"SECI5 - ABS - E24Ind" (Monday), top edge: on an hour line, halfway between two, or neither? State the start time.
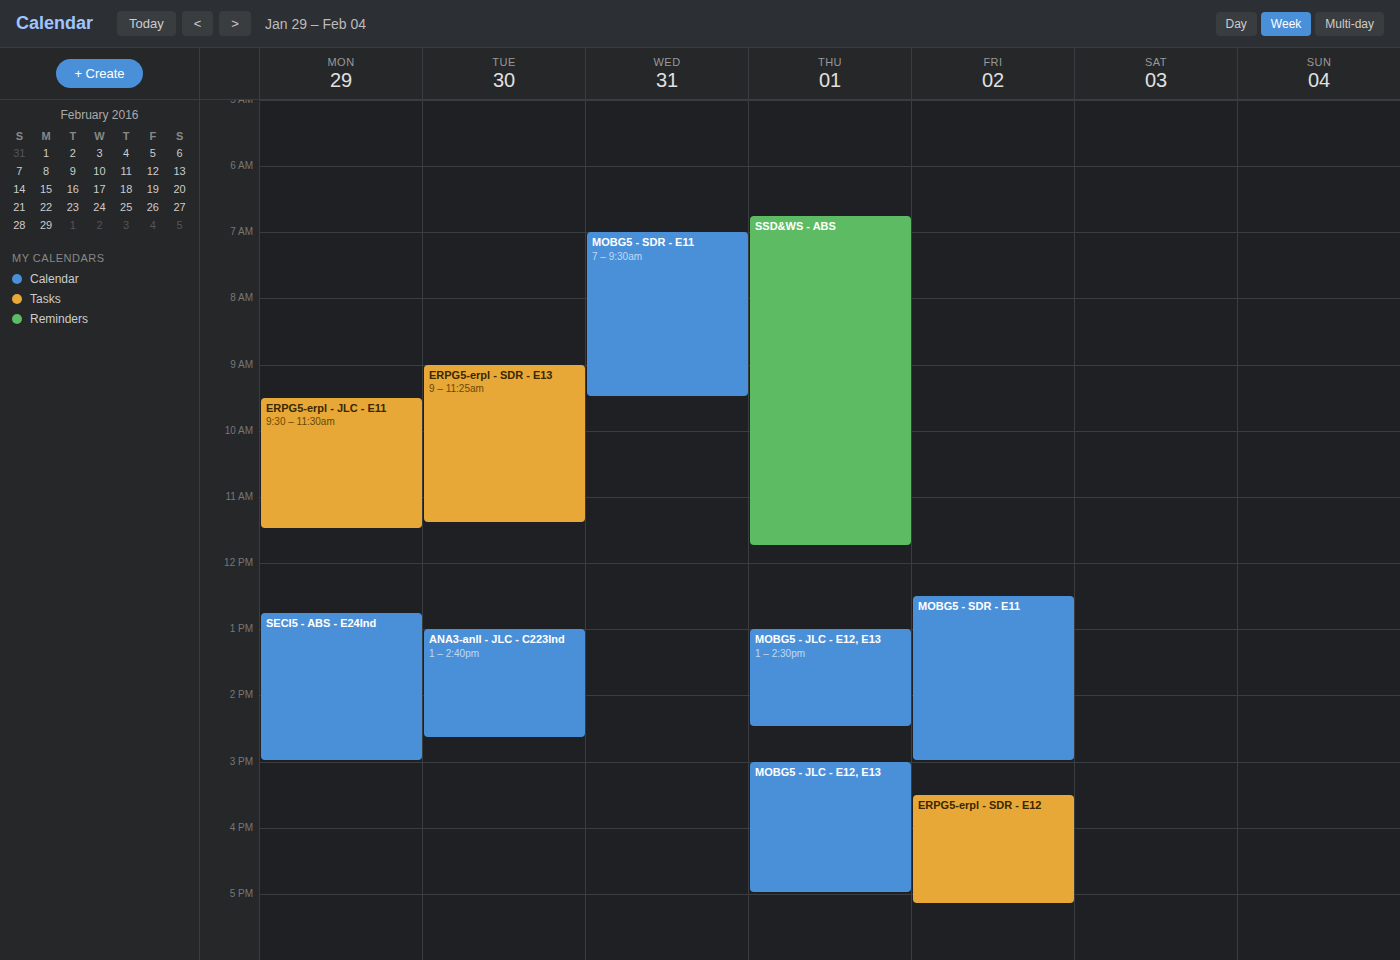
12:45 PM -- neither: three quarters of the way from the 12 PM line to the 1 PM line.